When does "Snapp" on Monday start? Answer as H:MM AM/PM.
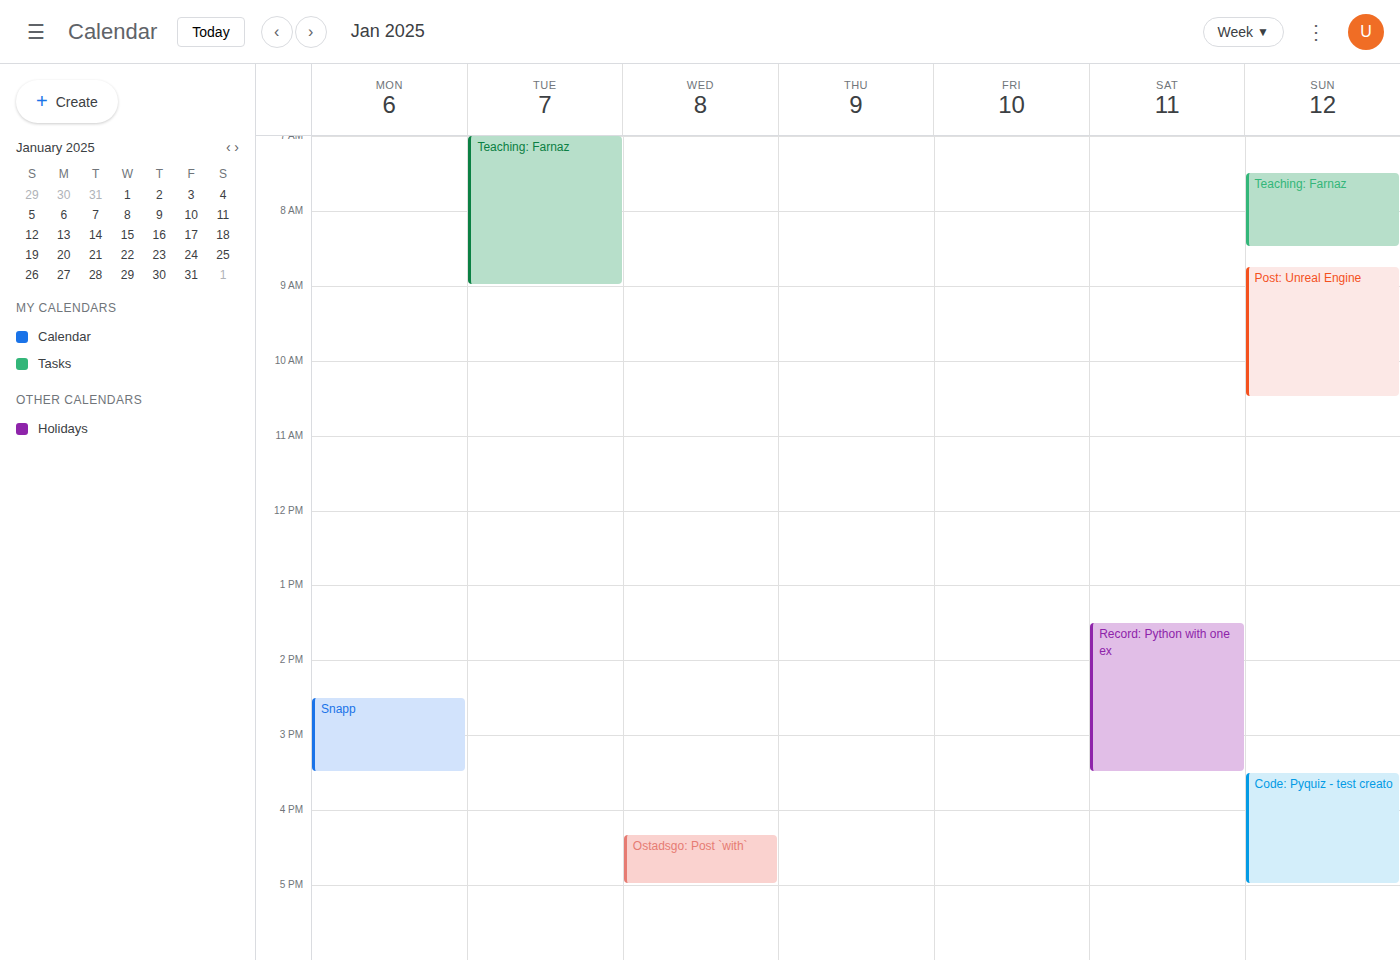
2:30 PM